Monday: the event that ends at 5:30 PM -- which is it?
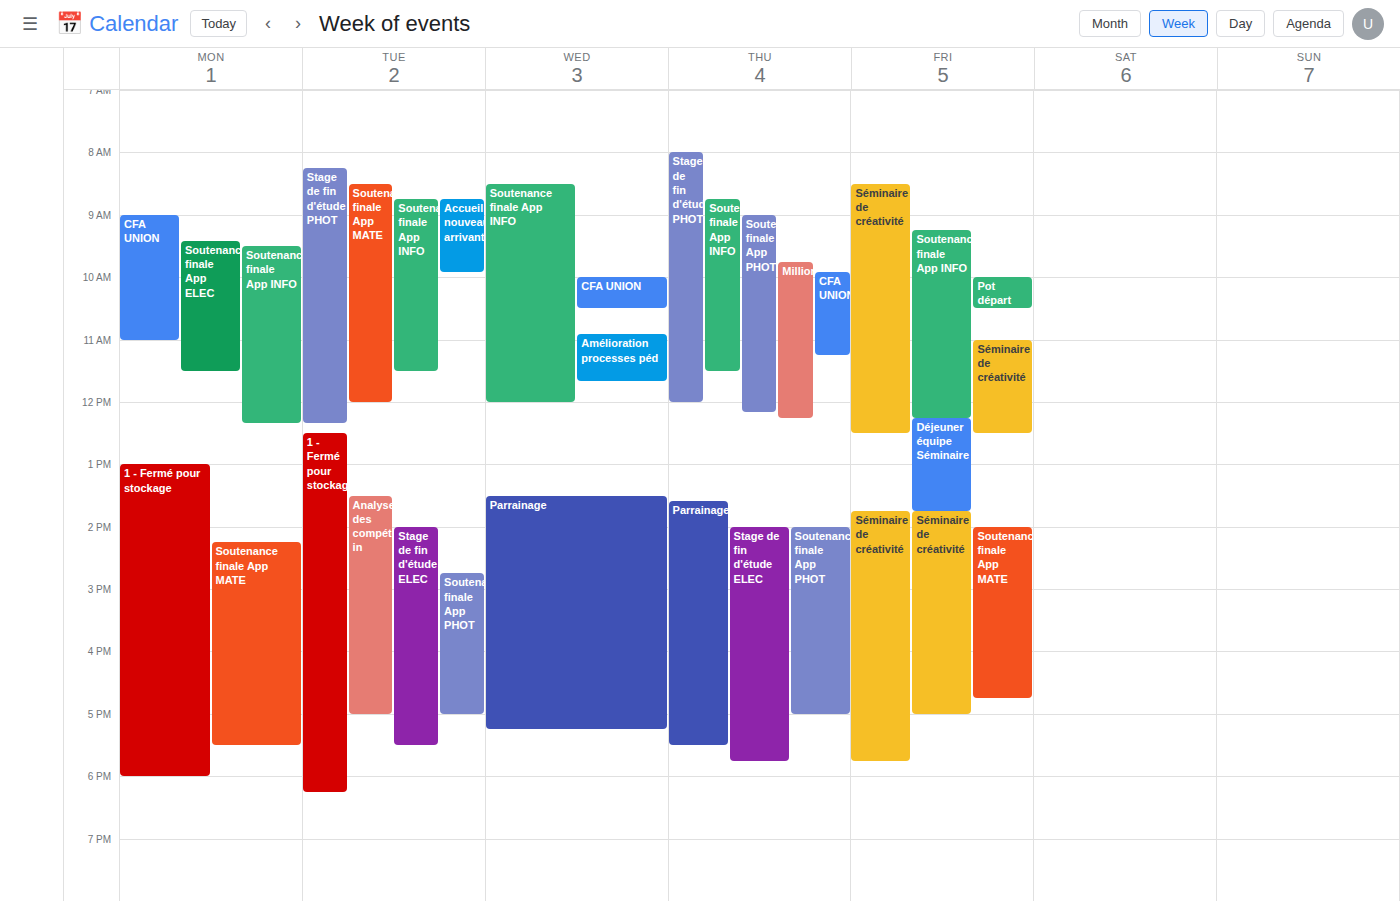
"Soutenance finale App MATE"